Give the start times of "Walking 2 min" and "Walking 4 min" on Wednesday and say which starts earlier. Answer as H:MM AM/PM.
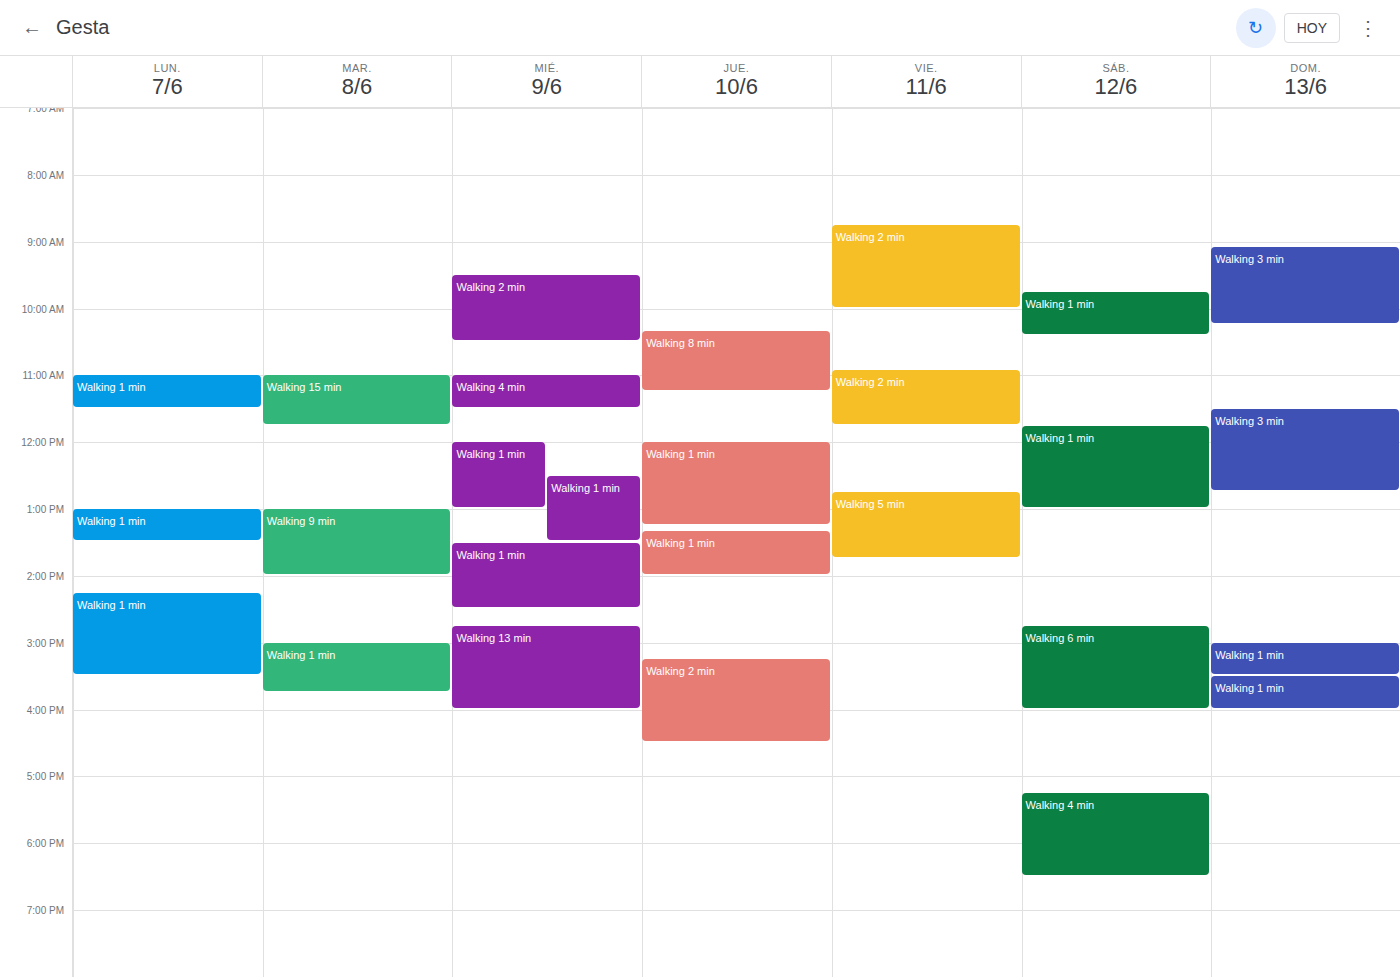
"Walking 2 min" 9:30 AM; "Walking 4 min" 11:00 AM.